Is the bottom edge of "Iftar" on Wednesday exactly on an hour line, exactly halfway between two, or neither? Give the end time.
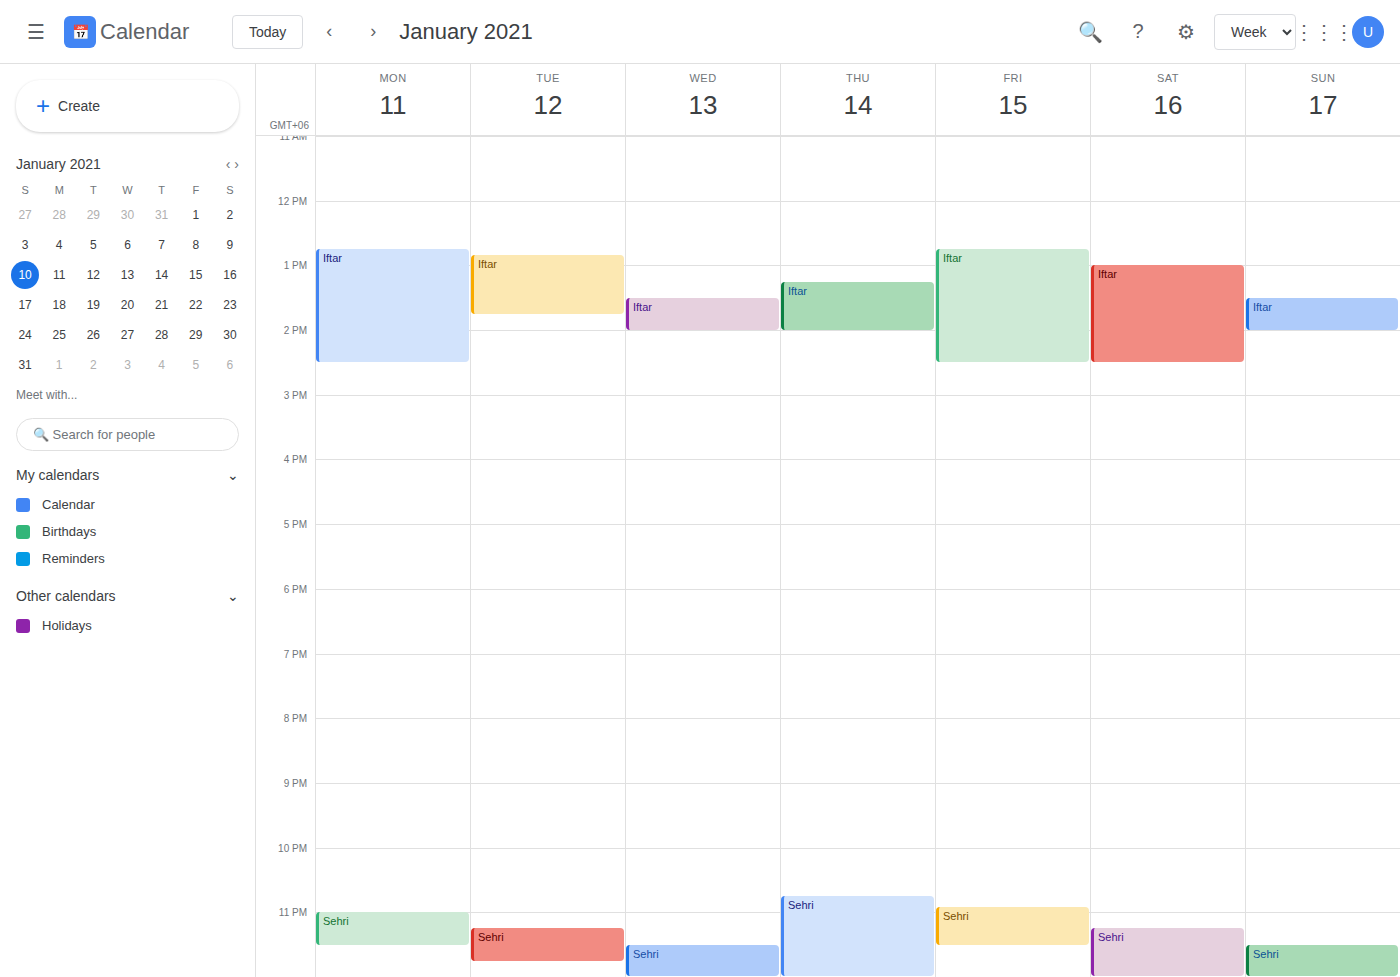
14:00 -- exactly on the 14:00 line.